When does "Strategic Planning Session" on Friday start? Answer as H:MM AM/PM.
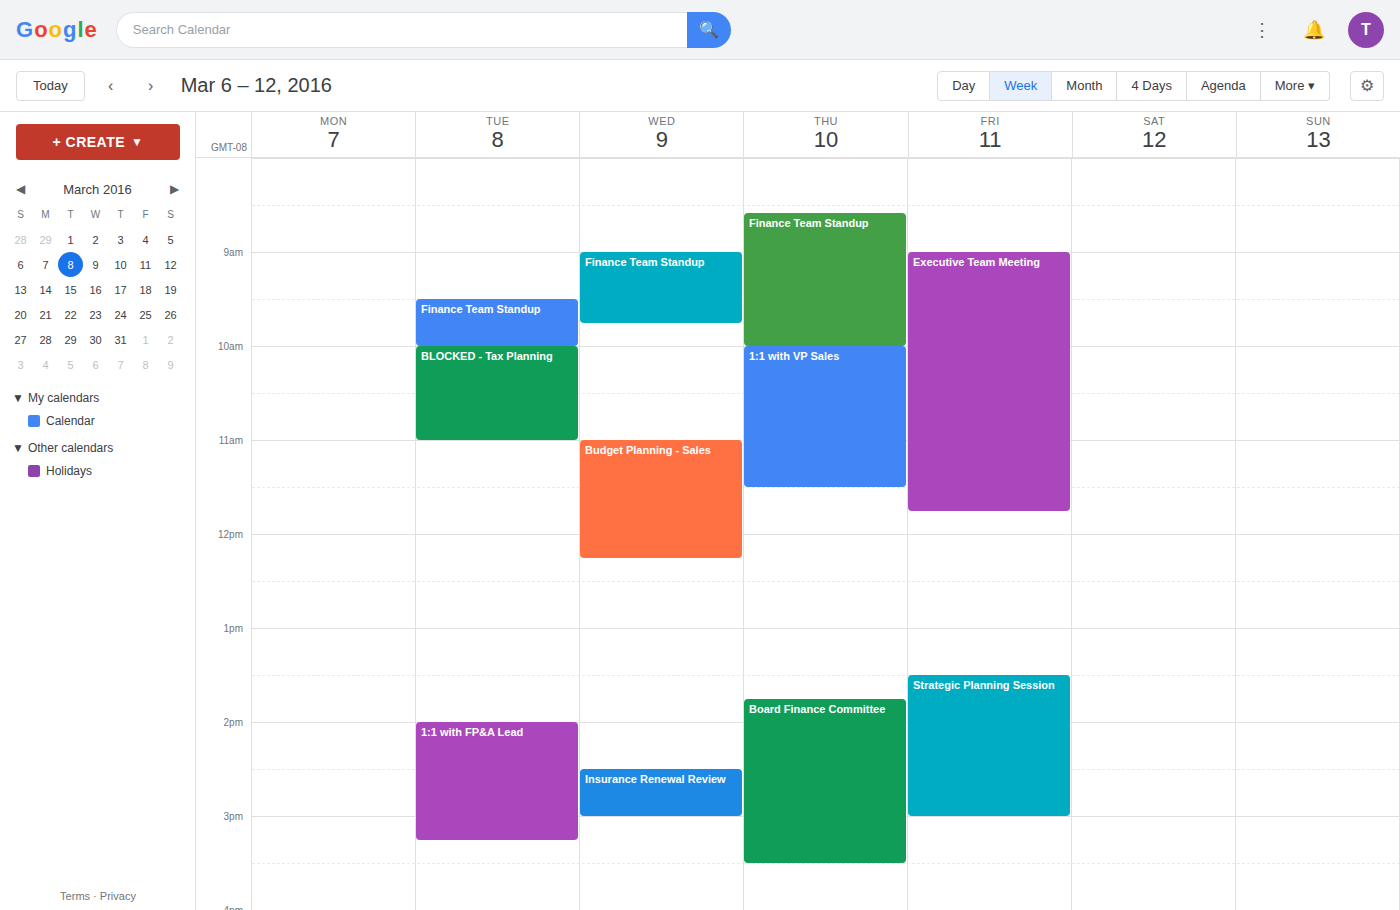
1:30 PM